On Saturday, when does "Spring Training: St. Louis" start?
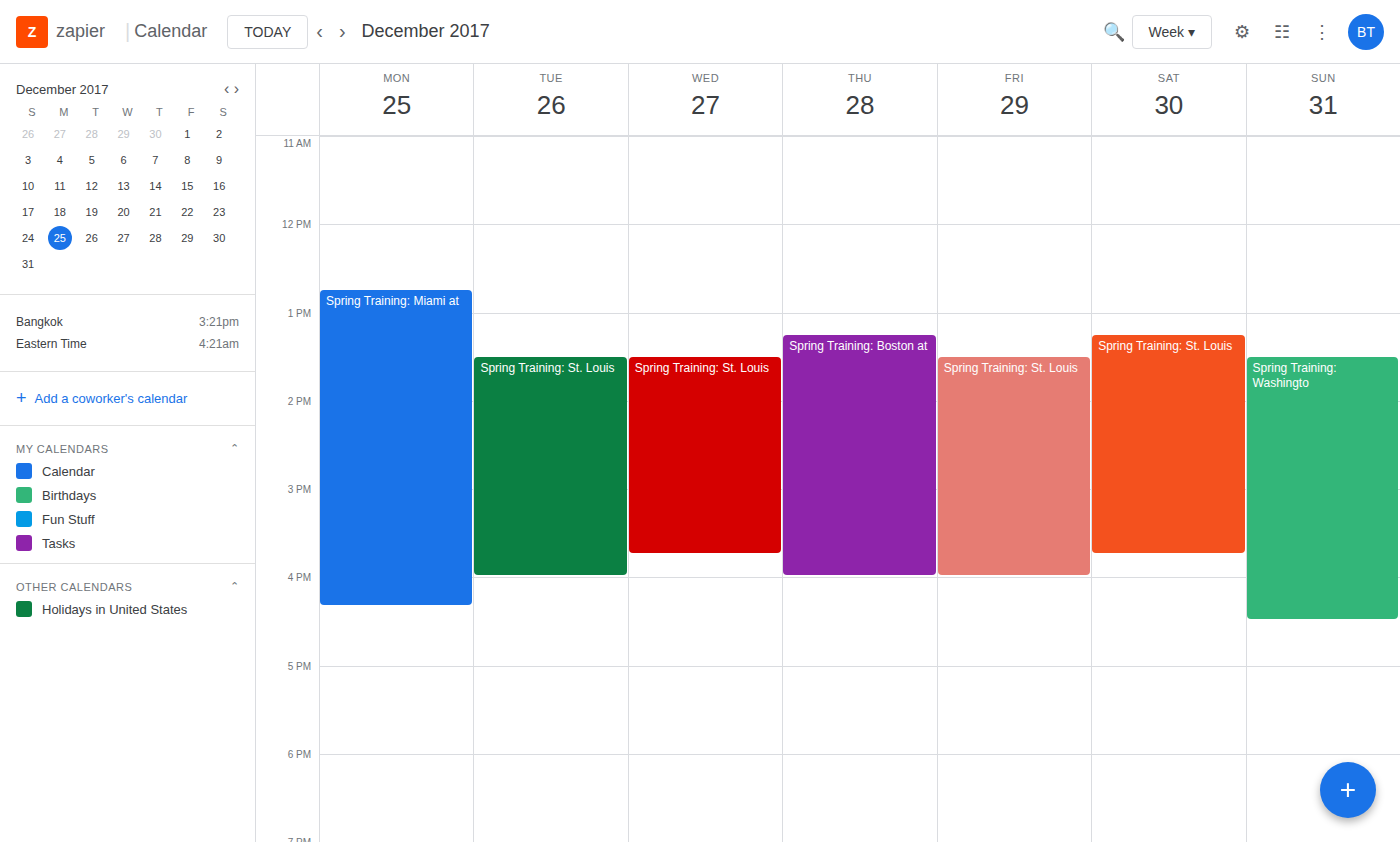
1:15 PM